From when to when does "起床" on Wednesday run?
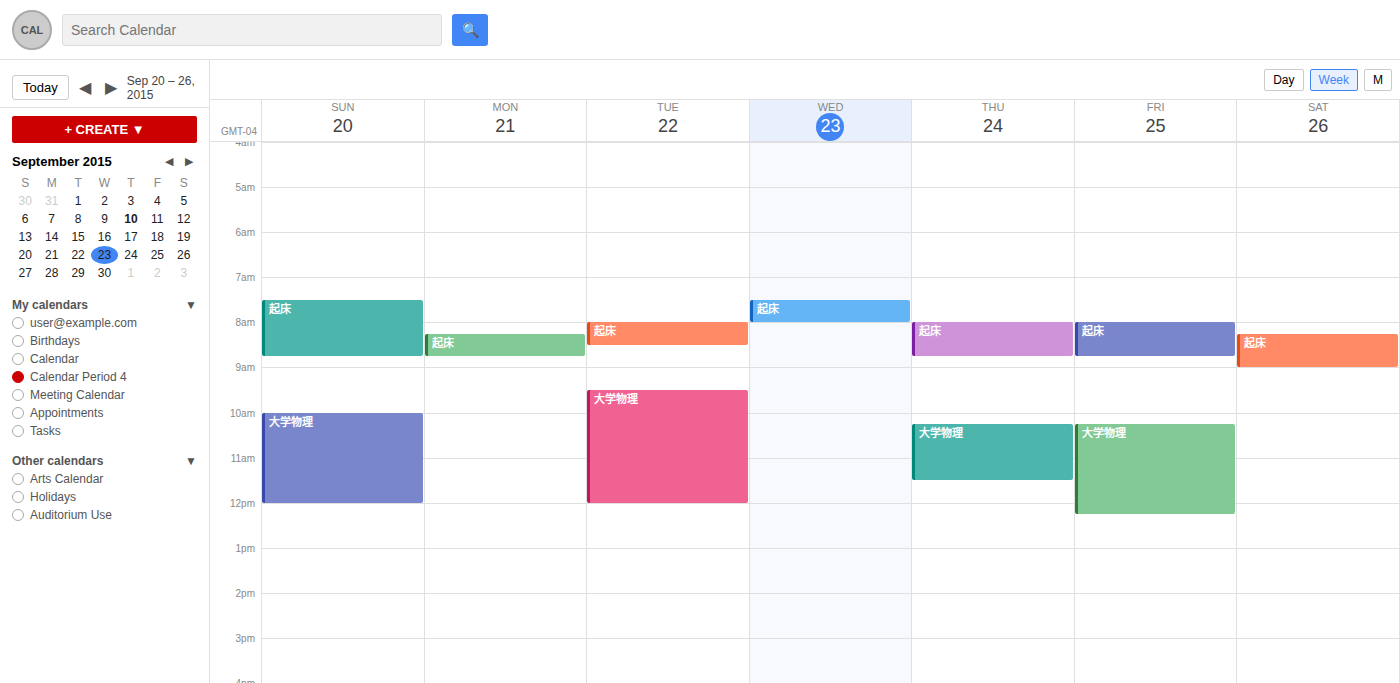
7:30 AM to 8:00 AM